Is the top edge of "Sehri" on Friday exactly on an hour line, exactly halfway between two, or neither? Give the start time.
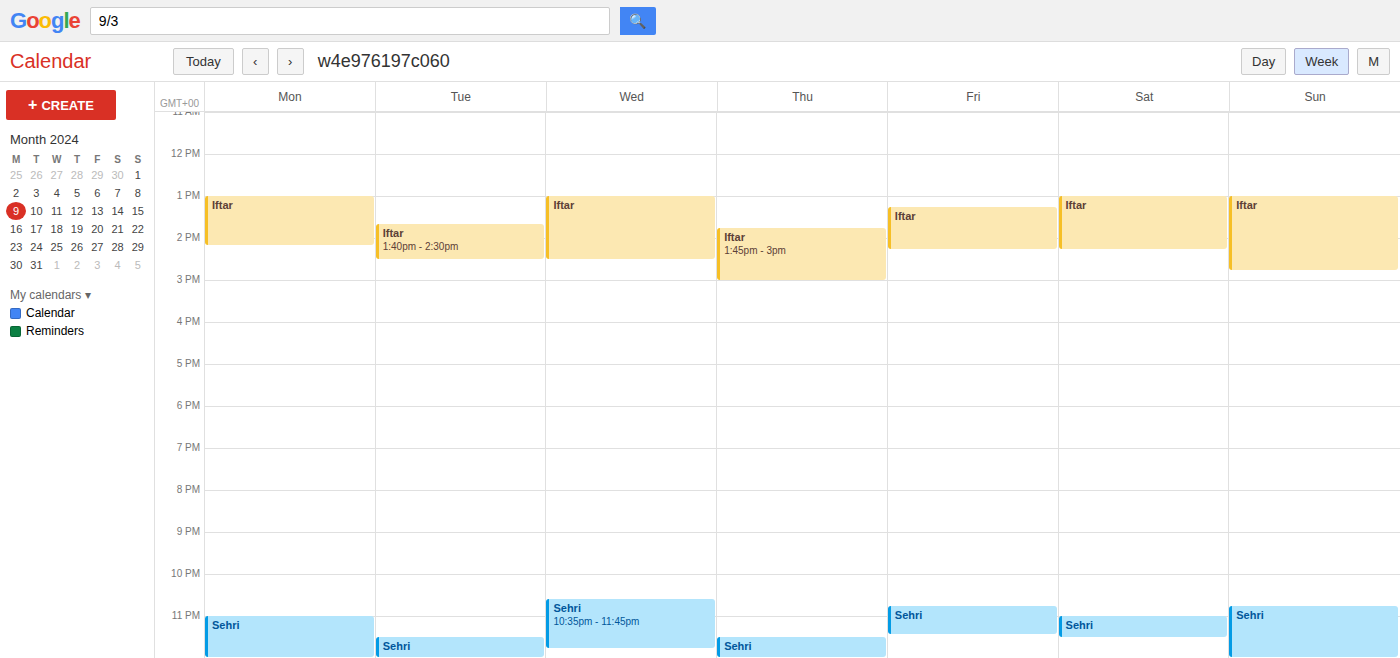
10:45 PM -- neither: three quarters of the way from the 10 PM line to the 11 PM line.